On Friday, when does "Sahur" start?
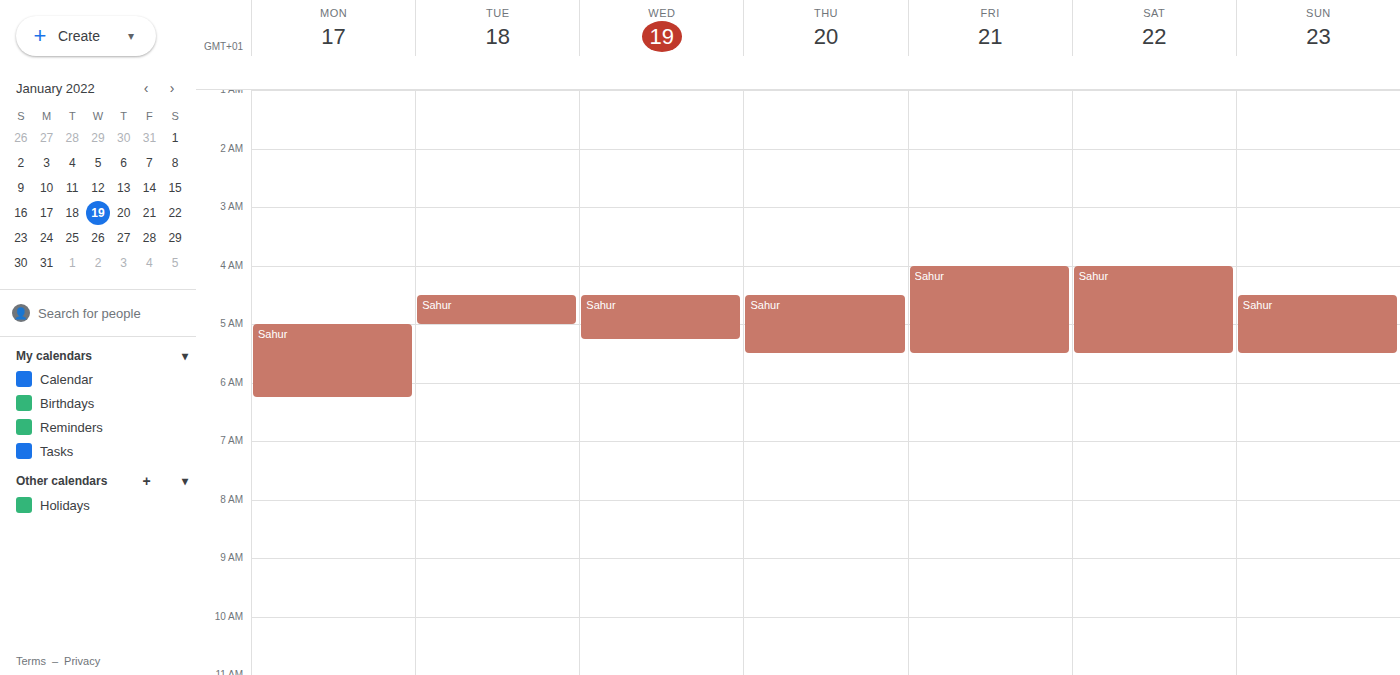
4:00 AM